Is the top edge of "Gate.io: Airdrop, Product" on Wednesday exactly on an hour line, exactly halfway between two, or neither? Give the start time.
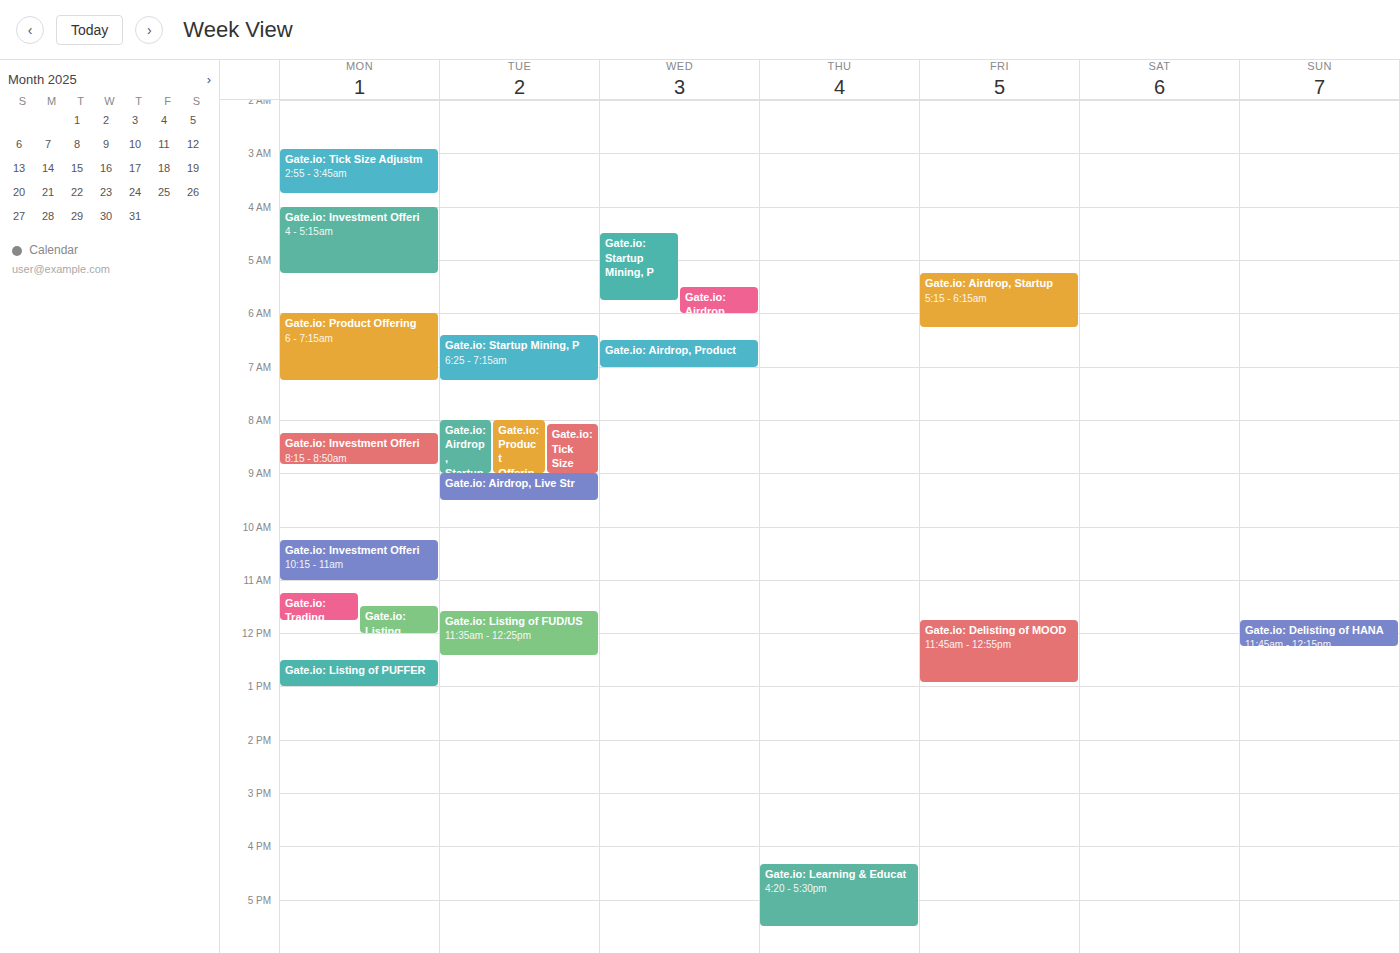
6:30 AM -- halfway between the 6 AM and 7 AM lines.